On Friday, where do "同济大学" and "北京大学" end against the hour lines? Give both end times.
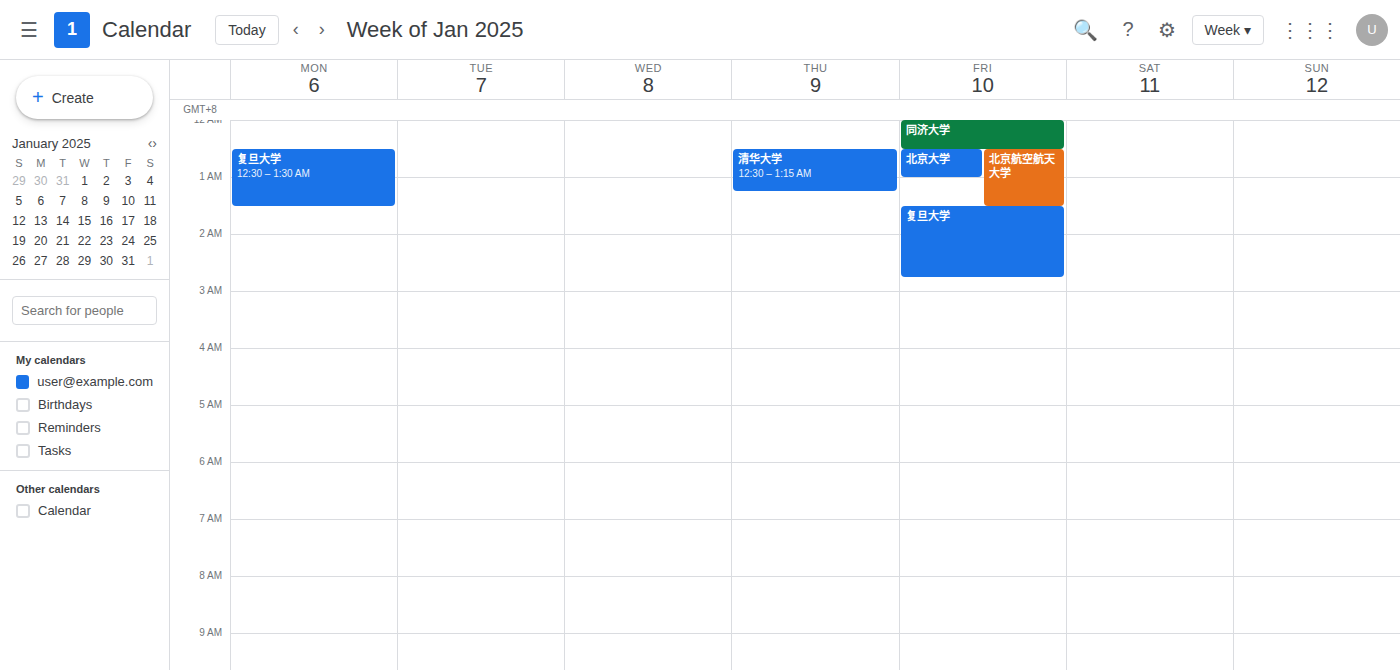
"同济大学": 00:30, halfway between the 00:00 and 01:00 lines. "北京大学": 01:00, exactly on the 01:00 line.